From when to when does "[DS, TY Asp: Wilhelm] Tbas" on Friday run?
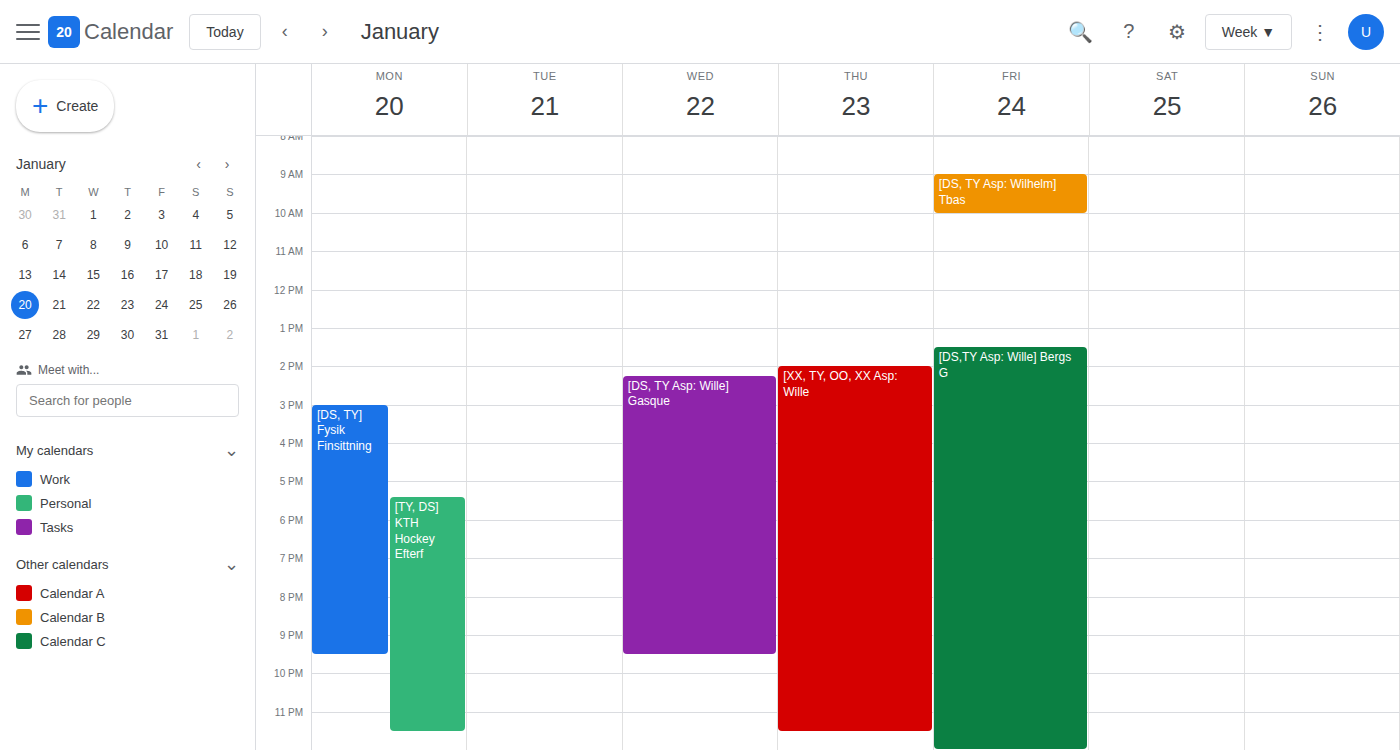
9:00 AM to 10:00 AM